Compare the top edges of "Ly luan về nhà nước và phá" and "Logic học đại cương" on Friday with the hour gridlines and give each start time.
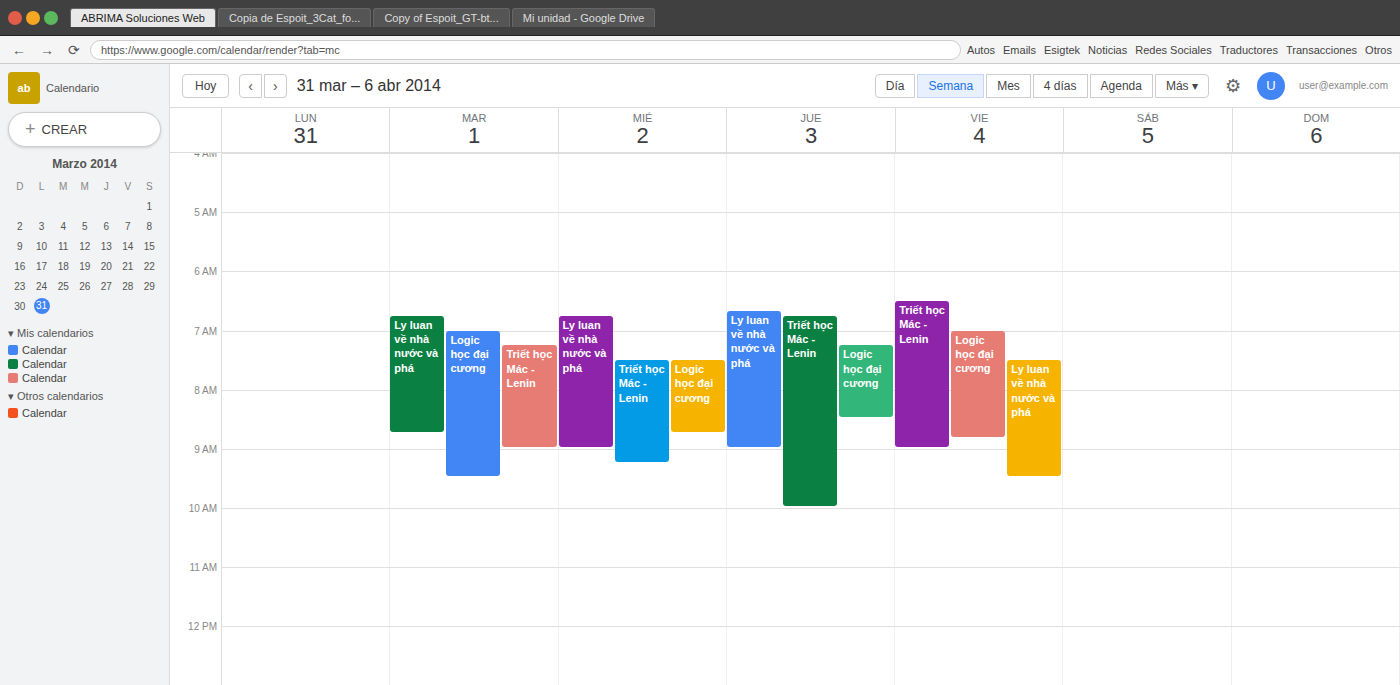
"Ly luan về nhà nước và phá": 7:30 AM, halfway between the 7 AM and 8 AM lines. "Logic học đại cương": 7:00 AM, exactly on the 7 AM line.